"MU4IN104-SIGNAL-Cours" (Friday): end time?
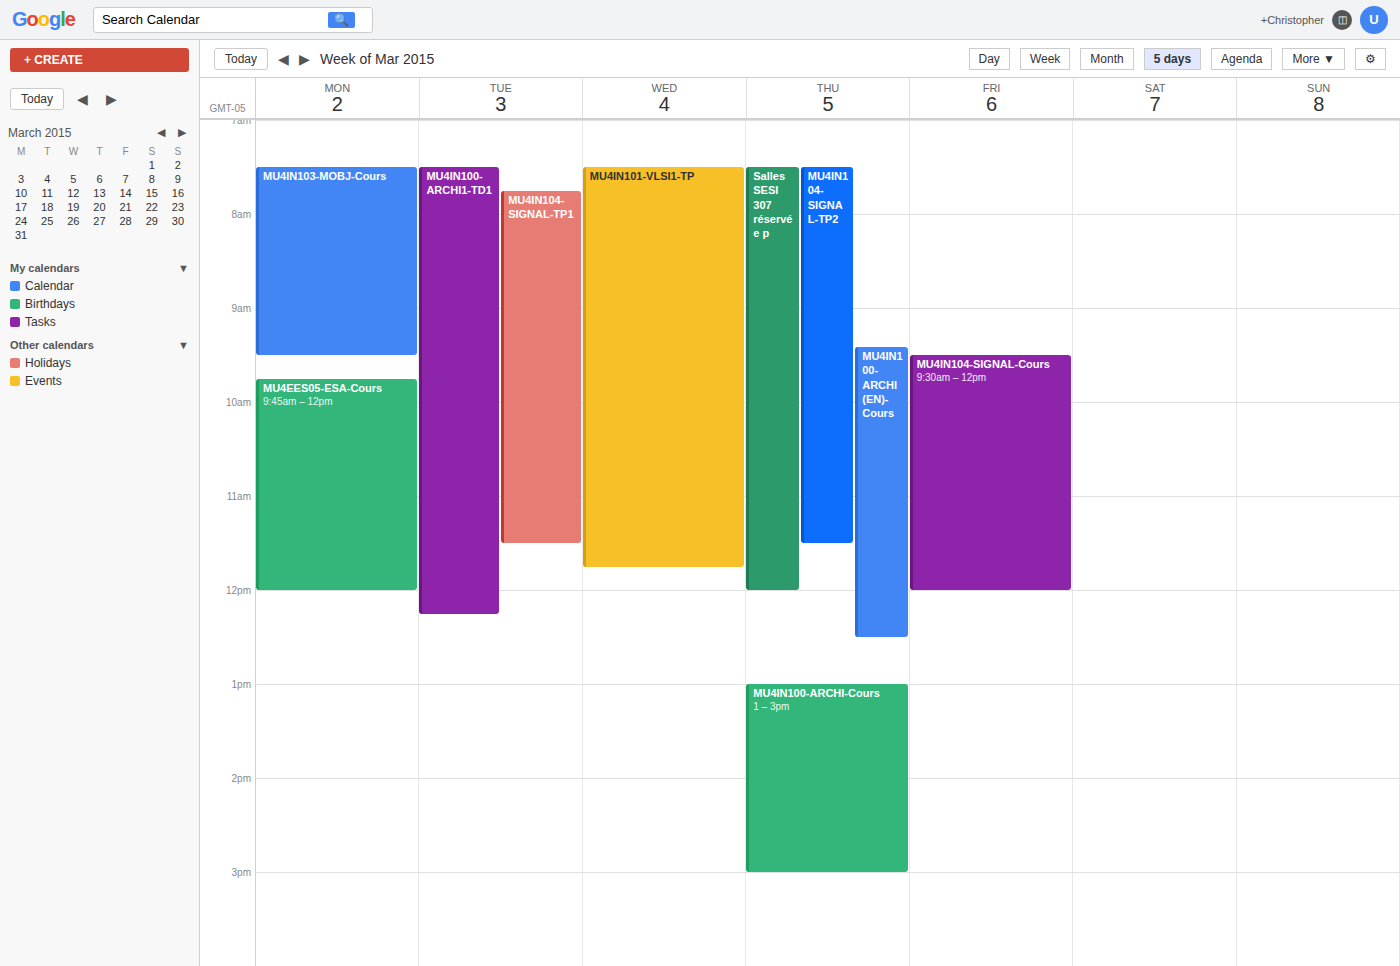
12:00